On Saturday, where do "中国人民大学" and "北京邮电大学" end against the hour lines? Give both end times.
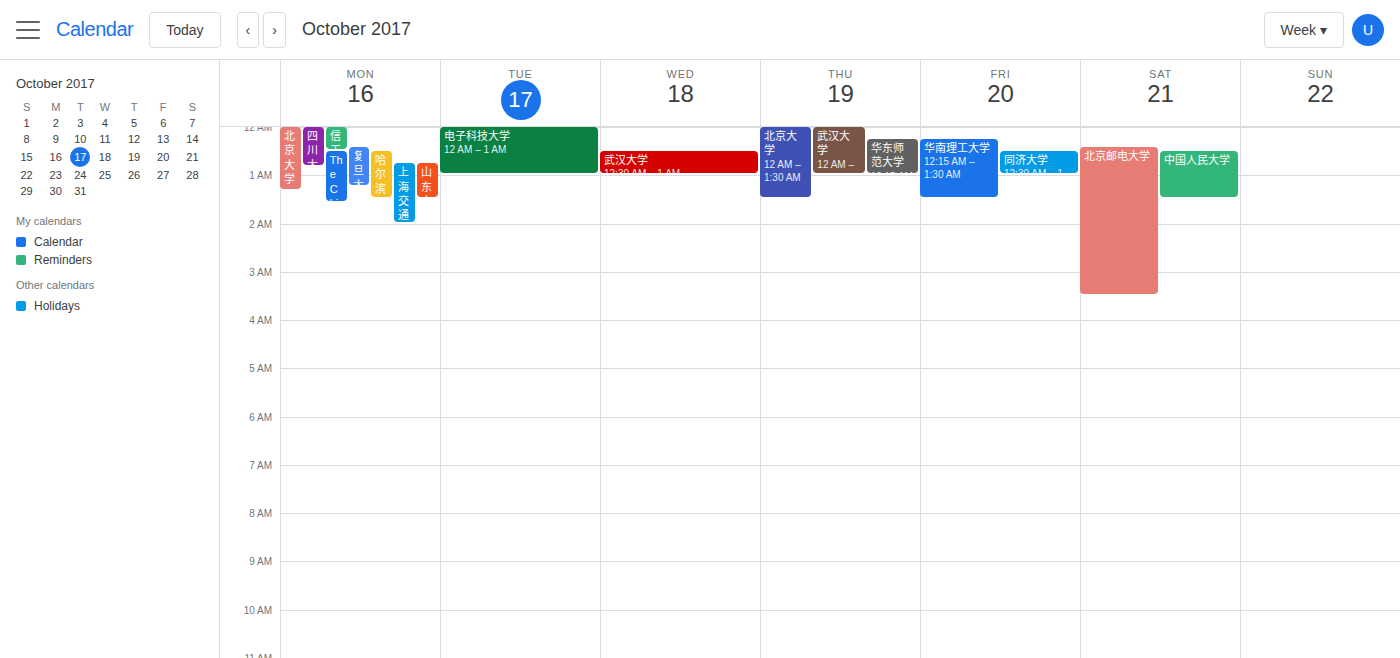
"中国人民大学": 1:30 AM, halfway between the 1 AM and 2 AM lines. "北京邮电大学": 3:30 AM, halfway between the 3 AM and 4 AM lines.